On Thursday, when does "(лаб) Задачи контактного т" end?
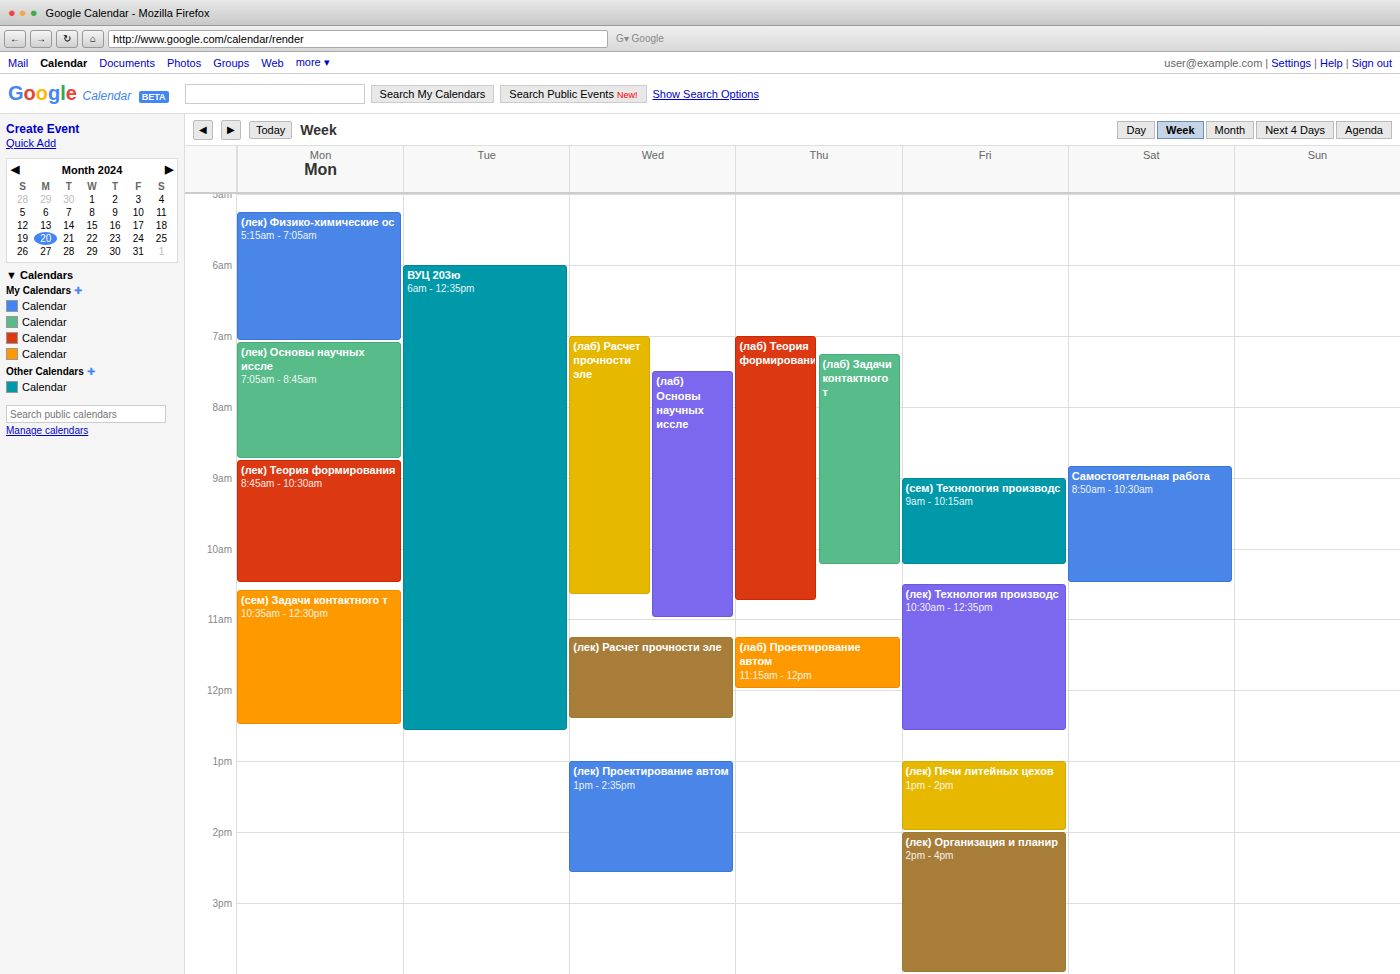
10:15 AM